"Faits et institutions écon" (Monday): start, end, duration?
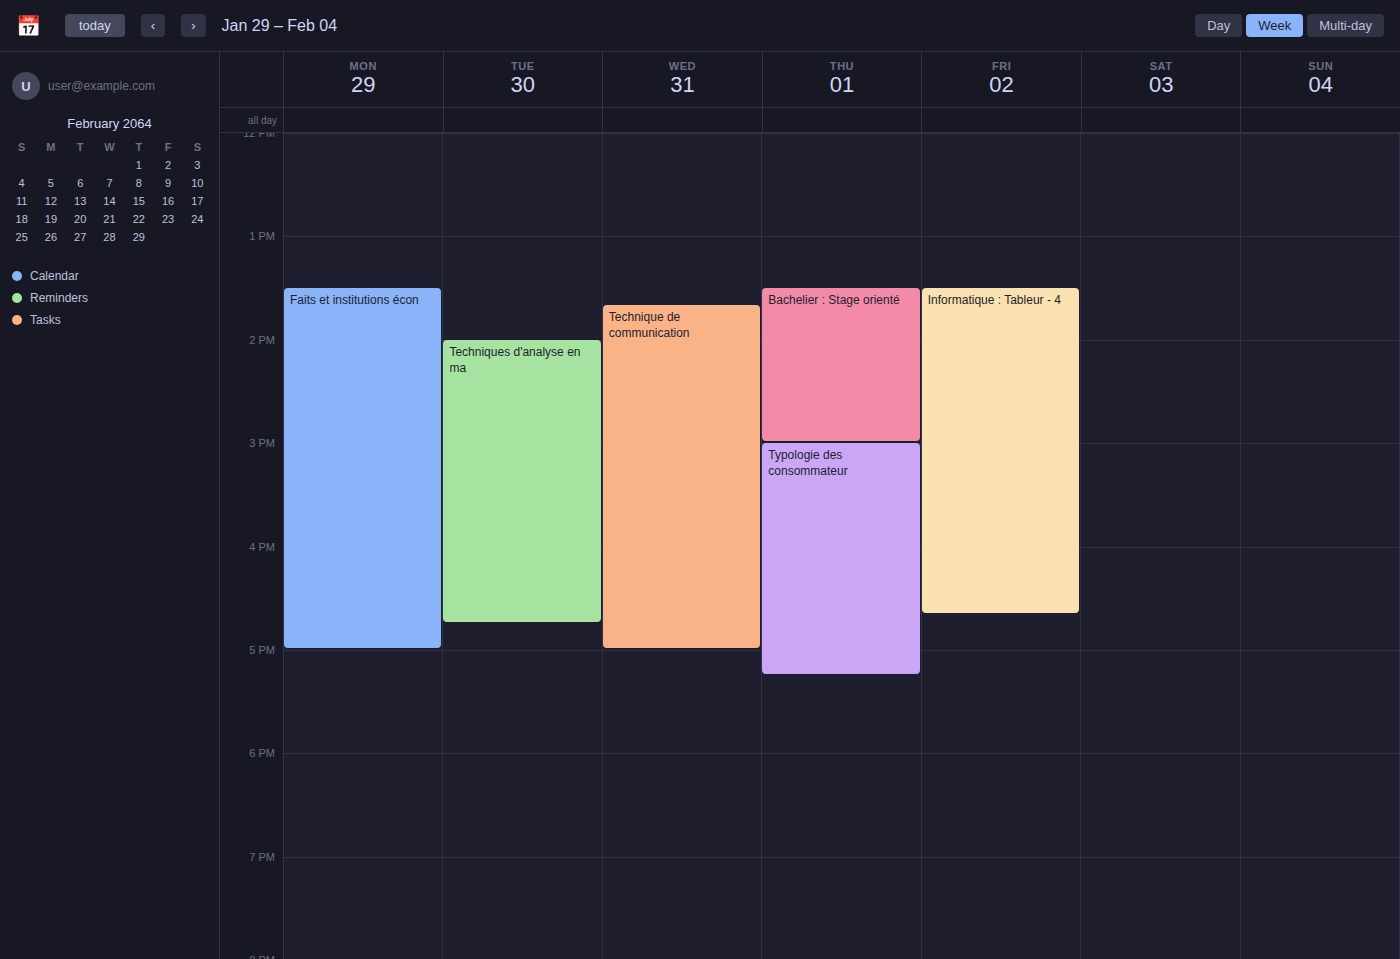
1:30 PM to 5:00 PM, 3 hours 30 minutes